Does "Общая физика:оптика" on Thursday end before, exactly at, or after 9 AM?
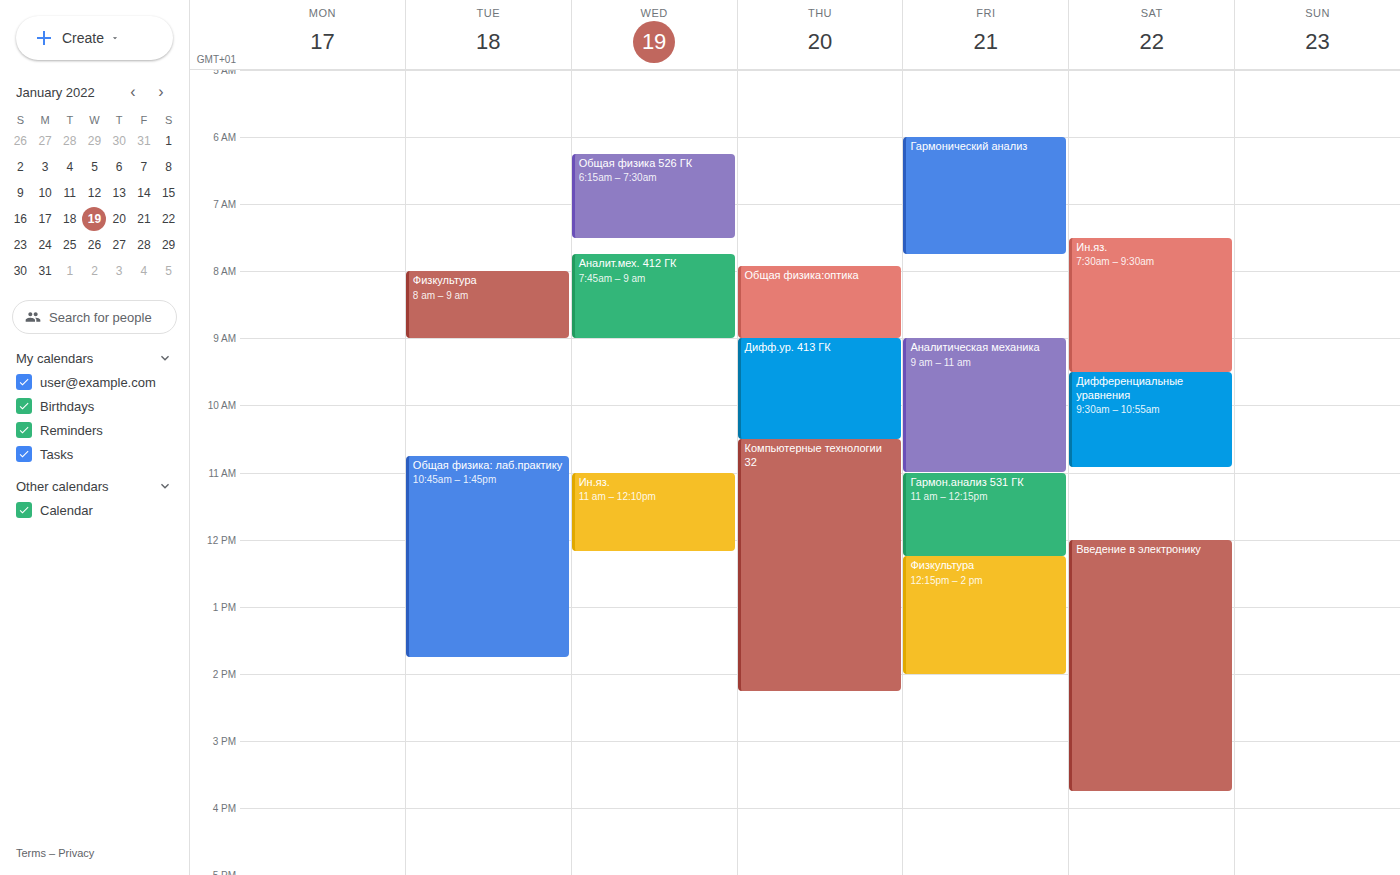
9:00 AM -- exactly at 9 AM, on the 9 AM line.